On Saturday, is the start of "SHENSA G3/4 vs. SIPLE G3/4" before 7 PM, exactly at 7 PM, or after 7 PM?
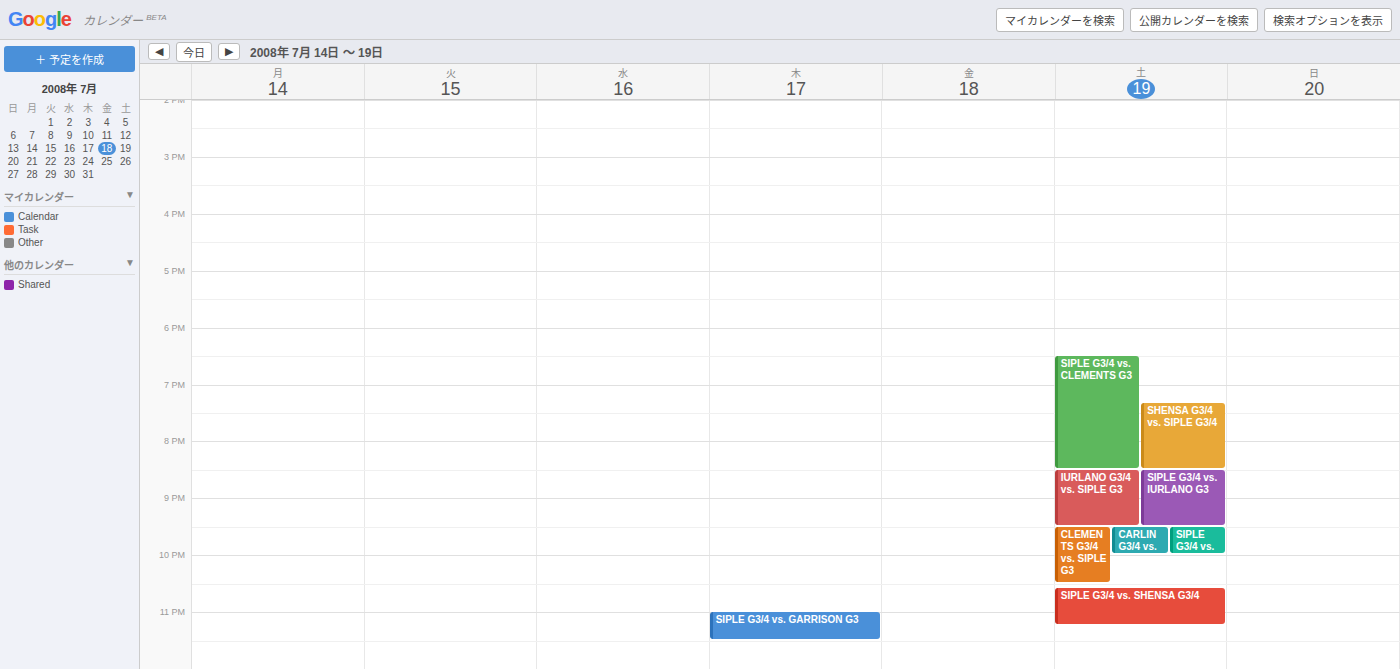
7:20 PM -- after 7 PM, 20 minutes below the 7 PM line.